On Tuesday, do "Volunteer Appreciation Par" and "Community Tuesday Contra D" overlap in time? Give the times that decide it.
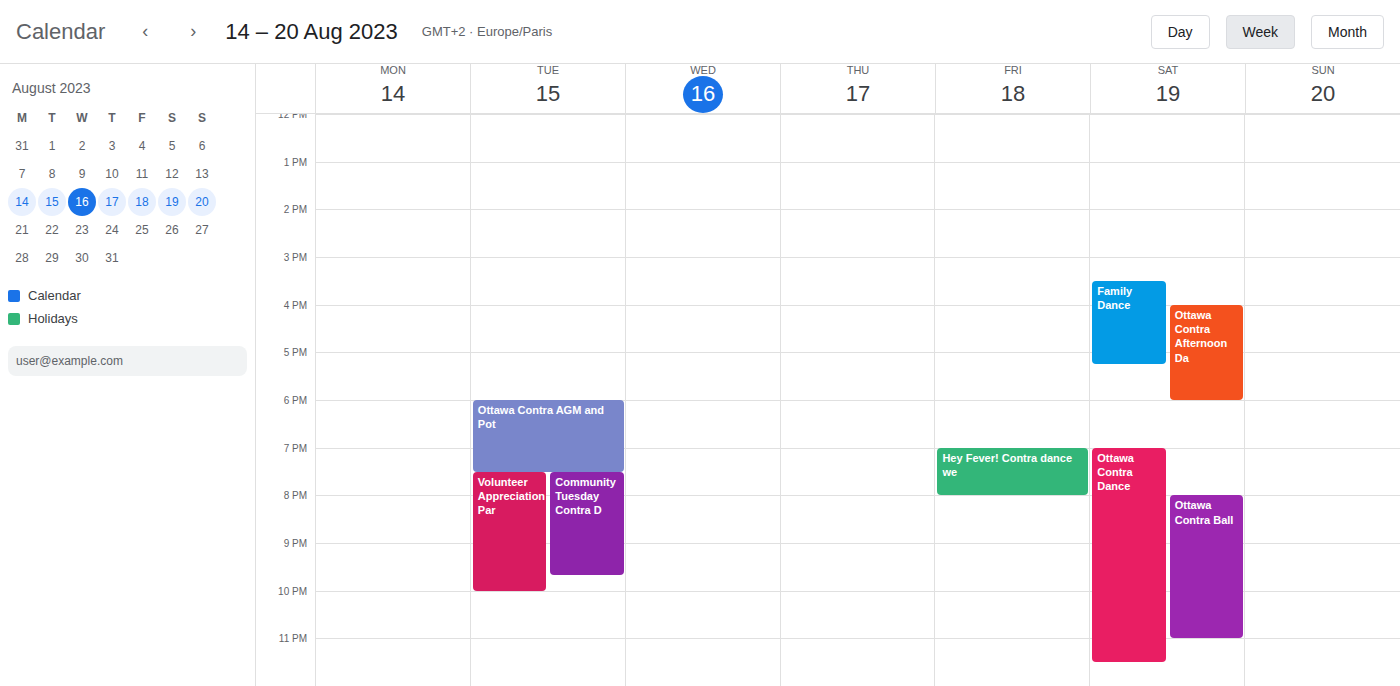
"Community Tuesday Contra D" runs 7:30 PM to 9:40 PM, inside "Volunteer Appreciation Par" -- they overlap.